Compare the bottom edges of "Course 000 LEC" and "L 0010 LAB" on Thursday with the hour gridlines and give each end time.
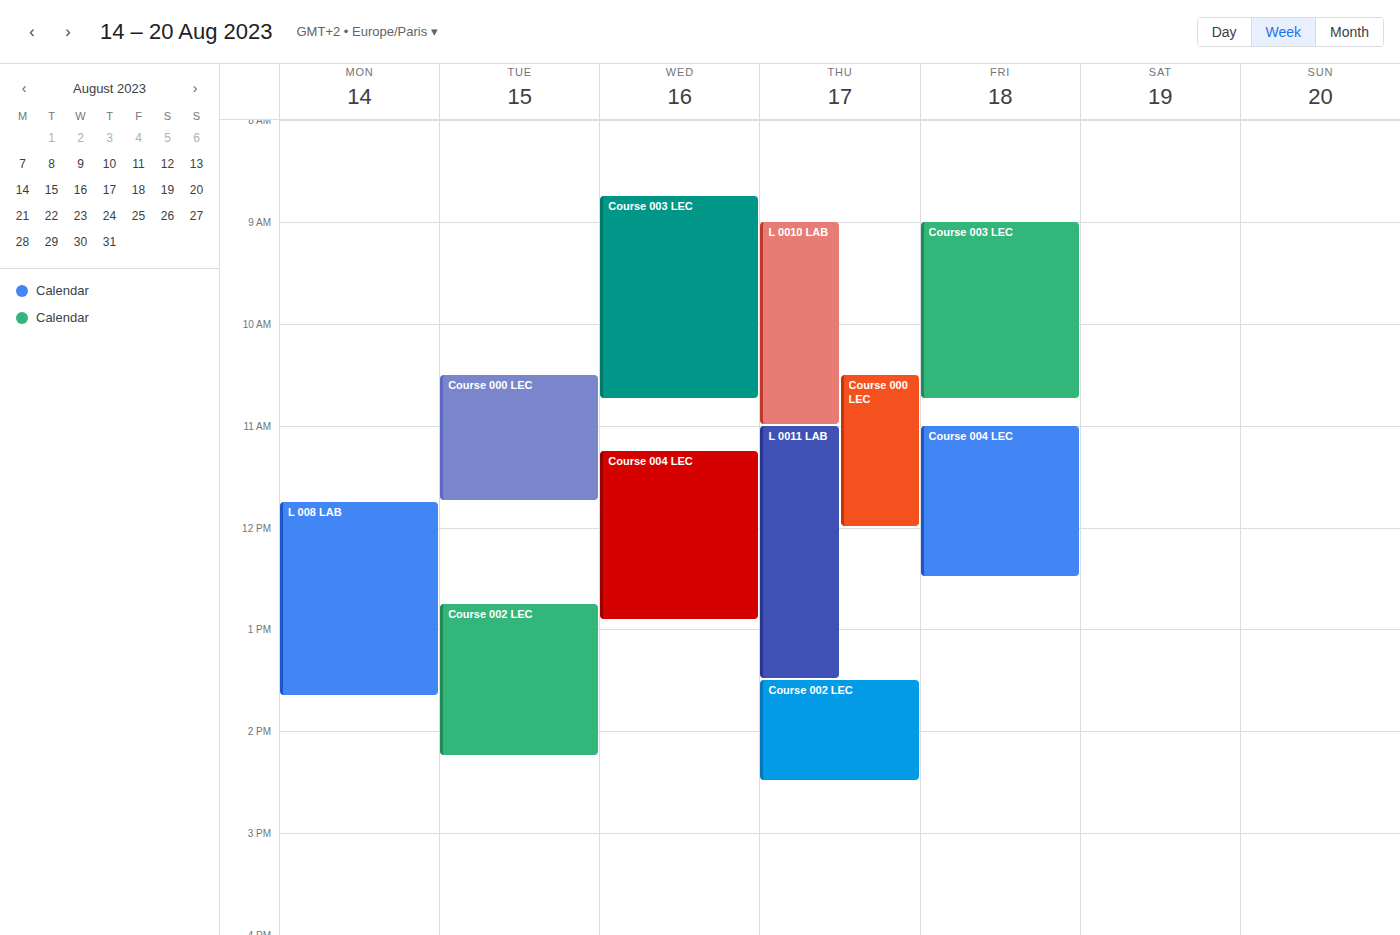
"Course 000 LEC": 12:00 PM, exactly on the 12 PM line. "L 0010 LAB": 11:00 AM, exactly on the 11 AM line.